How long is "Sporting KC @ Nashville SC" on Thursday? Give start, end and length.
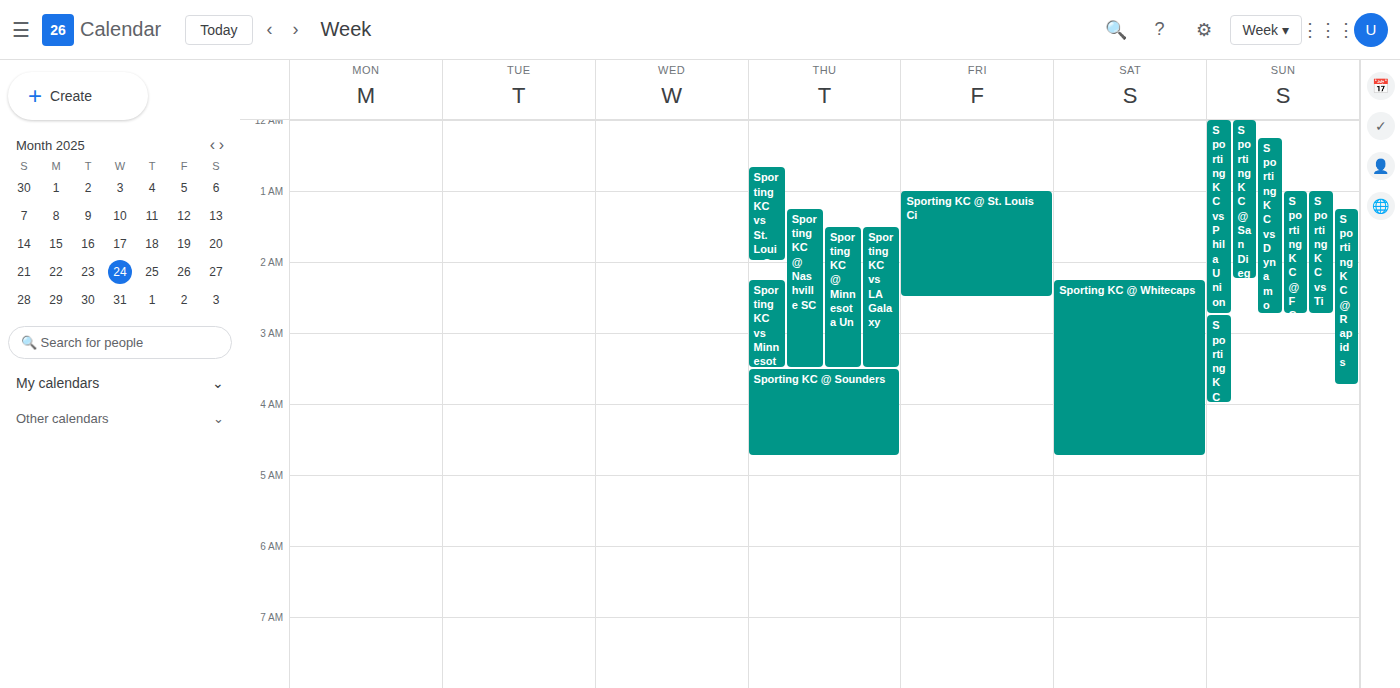
1:15 AM to 3:30 AM, 2 hours 15 minutes